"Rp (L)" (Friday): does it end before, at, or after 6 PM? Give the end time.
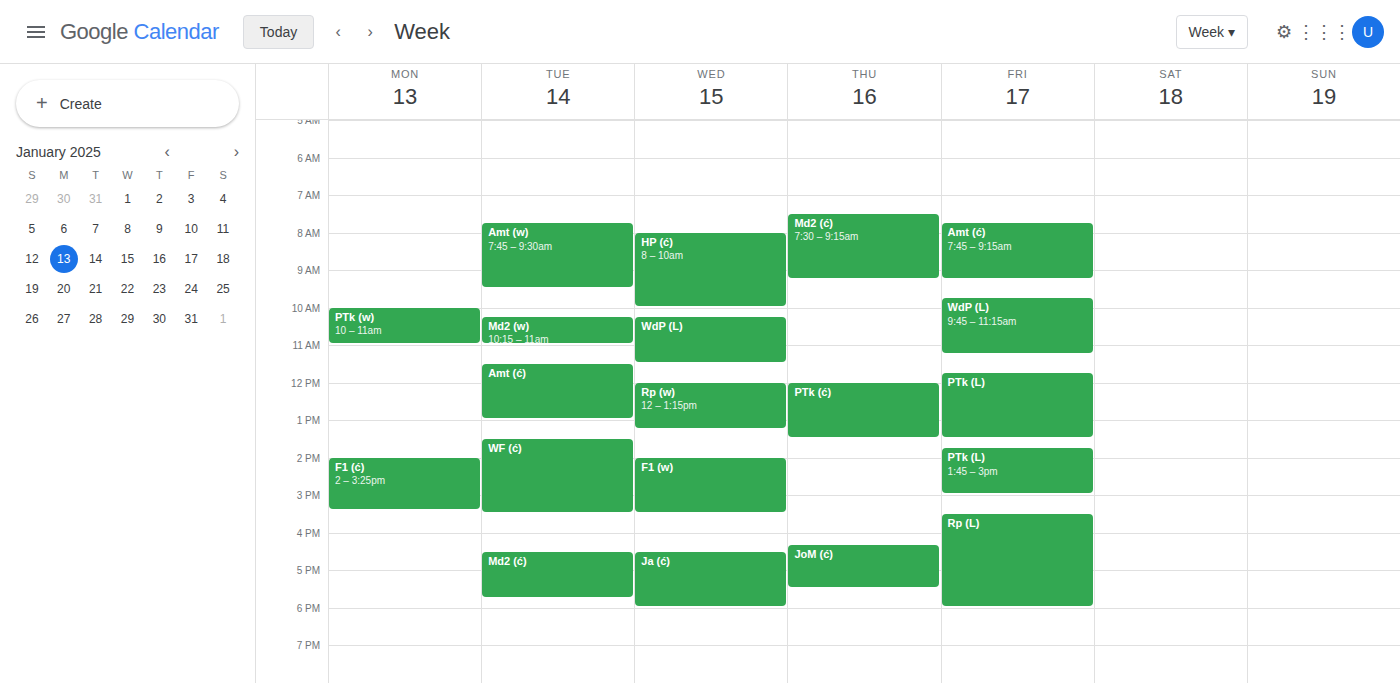
6:00 PM -- exactly at 6 PM, on the 6 PM line.